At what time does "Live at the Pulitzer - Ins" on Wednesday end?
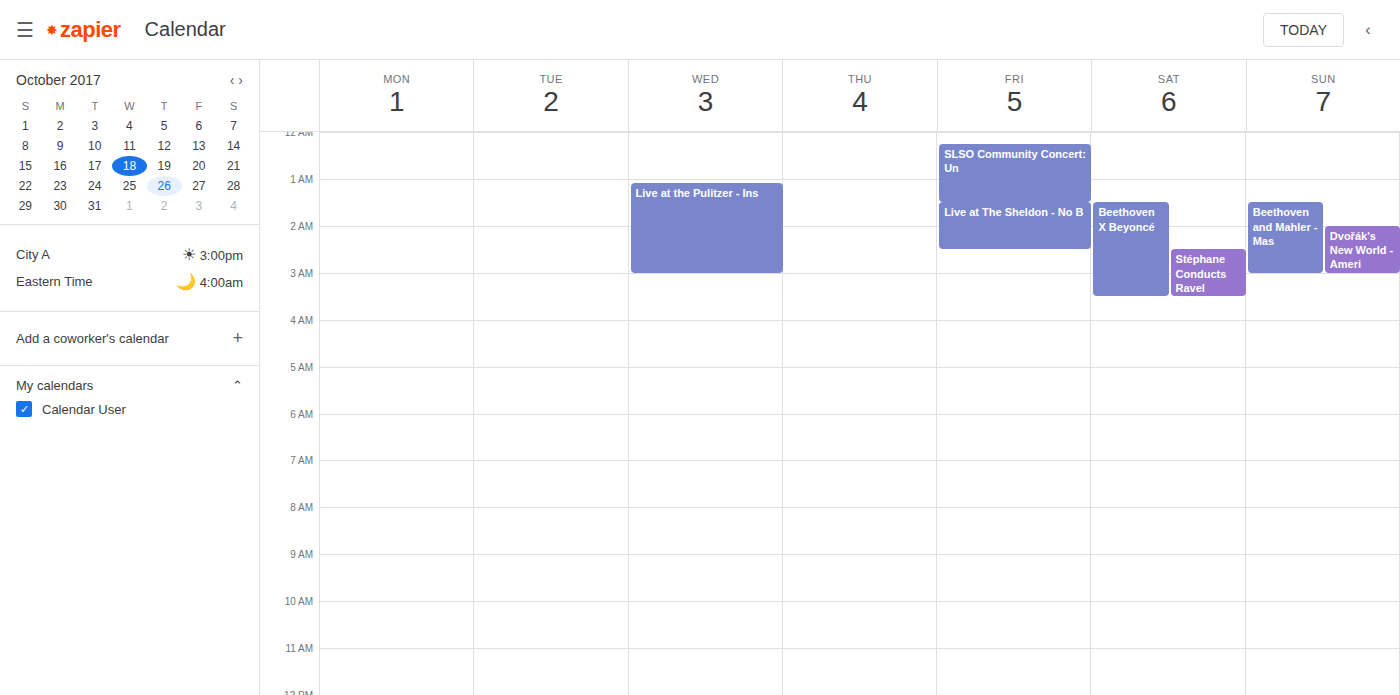
3:00 AM